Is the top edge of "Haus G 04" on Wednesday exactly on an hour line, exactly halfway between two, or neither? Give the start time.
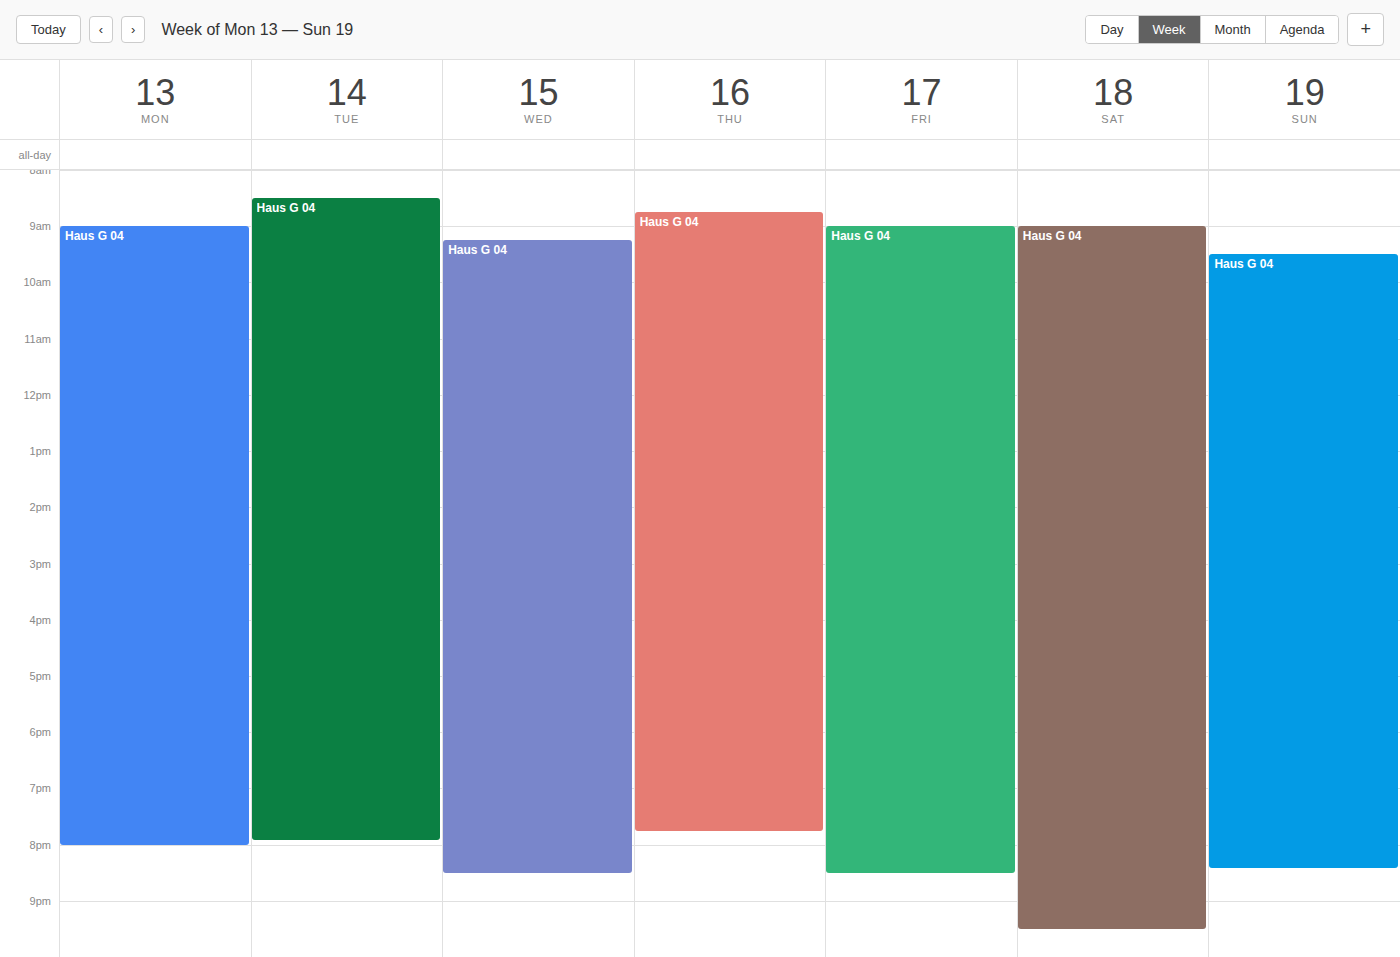
9:15 AM -- neither: a quarter of the way from the 9 AM line to the 10 AM line.